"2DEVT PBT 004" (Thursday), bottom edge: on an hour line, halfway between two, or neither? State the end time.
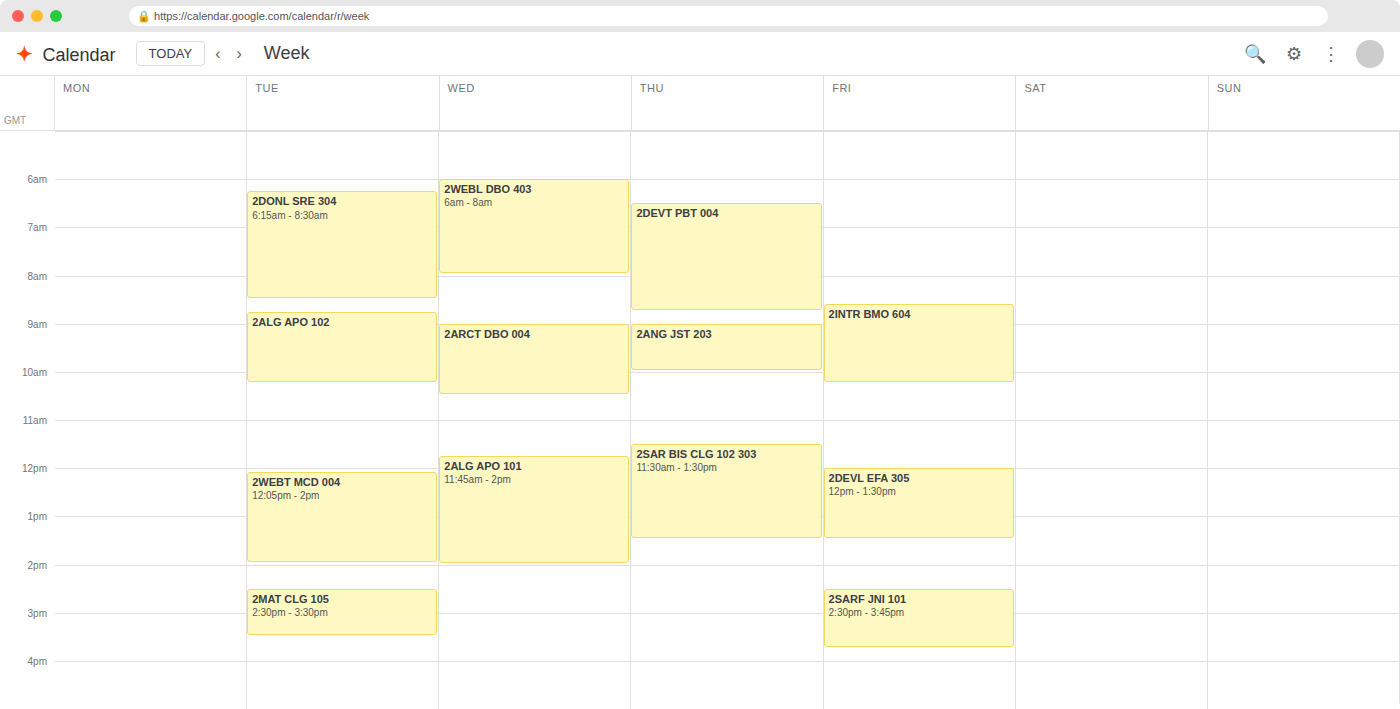
8:45 AM -- neither: three quarters of the way from the 8 AM line to the 9 AM line.